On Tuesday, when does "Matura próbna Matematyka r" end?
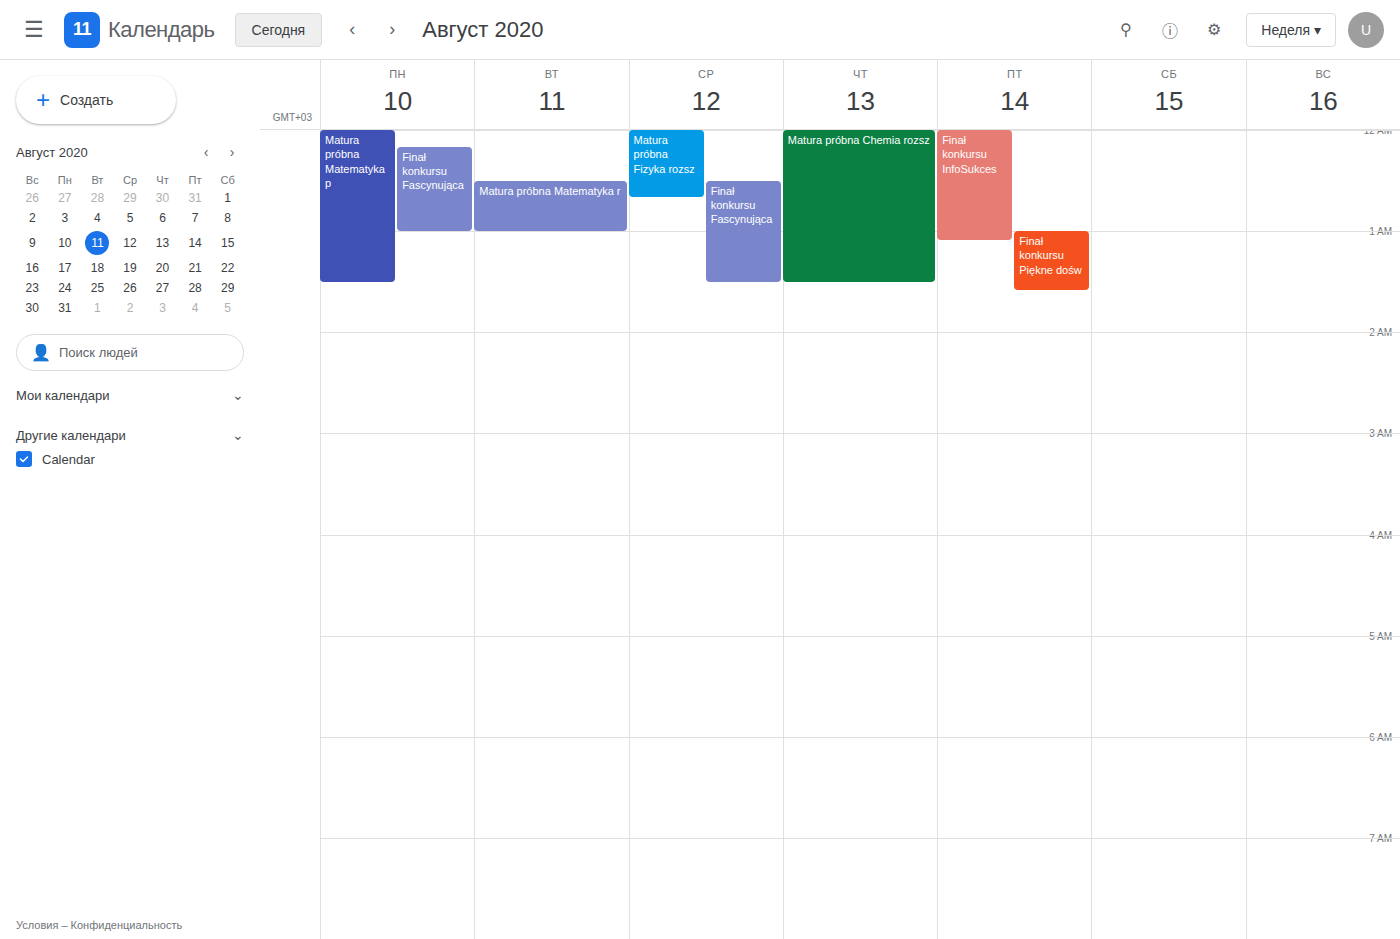
1:00 AM